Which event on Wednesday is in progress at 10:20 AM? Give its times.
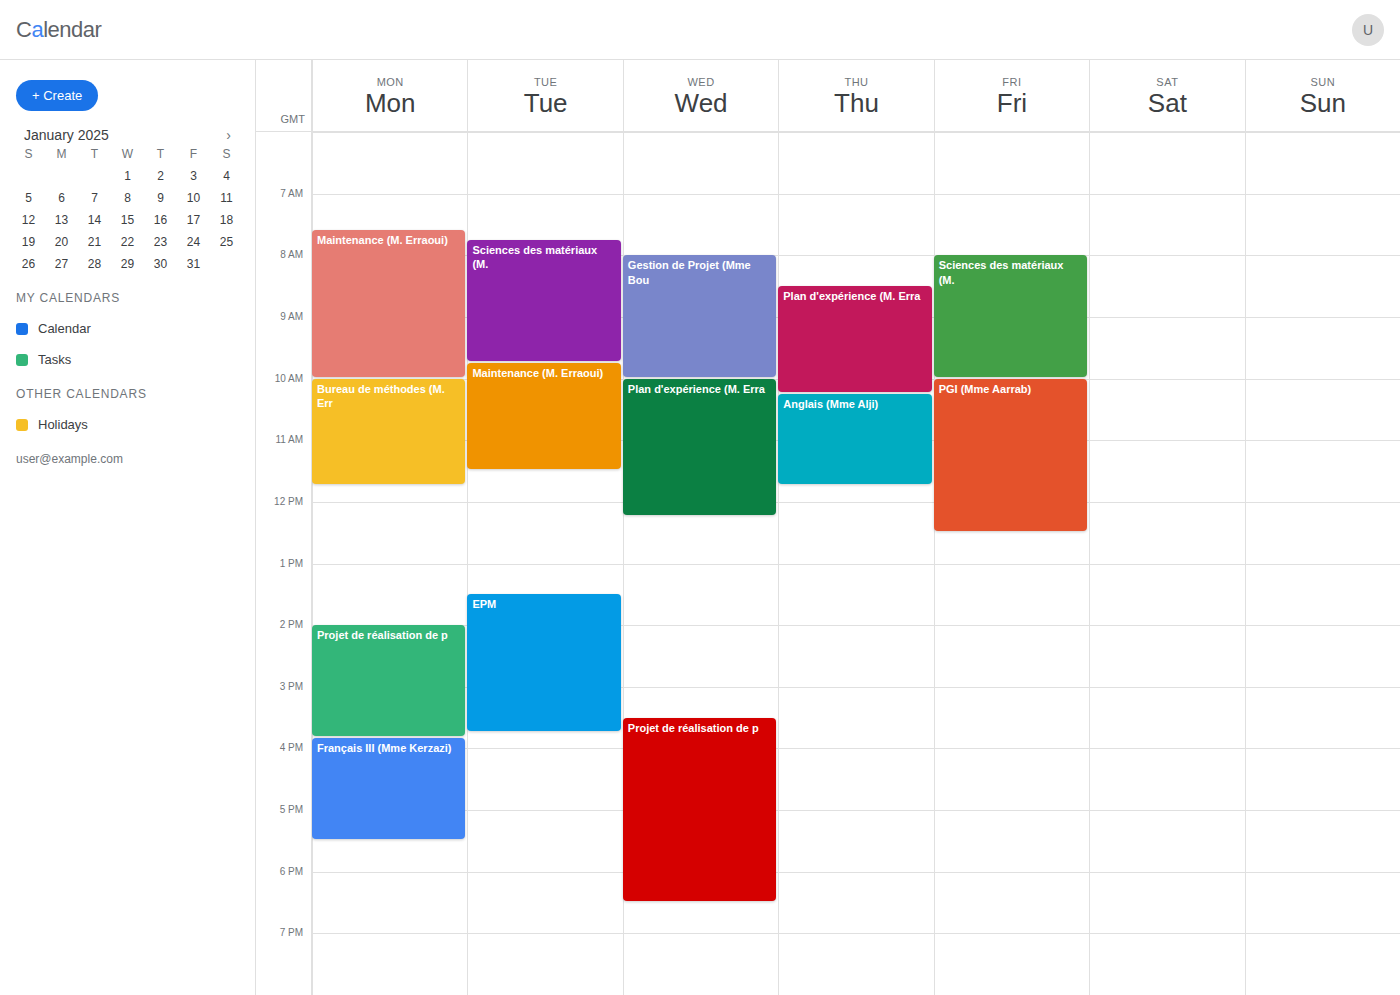
"Plan d'expérience (M. Erra", 10:00 AM to 12:15 PM